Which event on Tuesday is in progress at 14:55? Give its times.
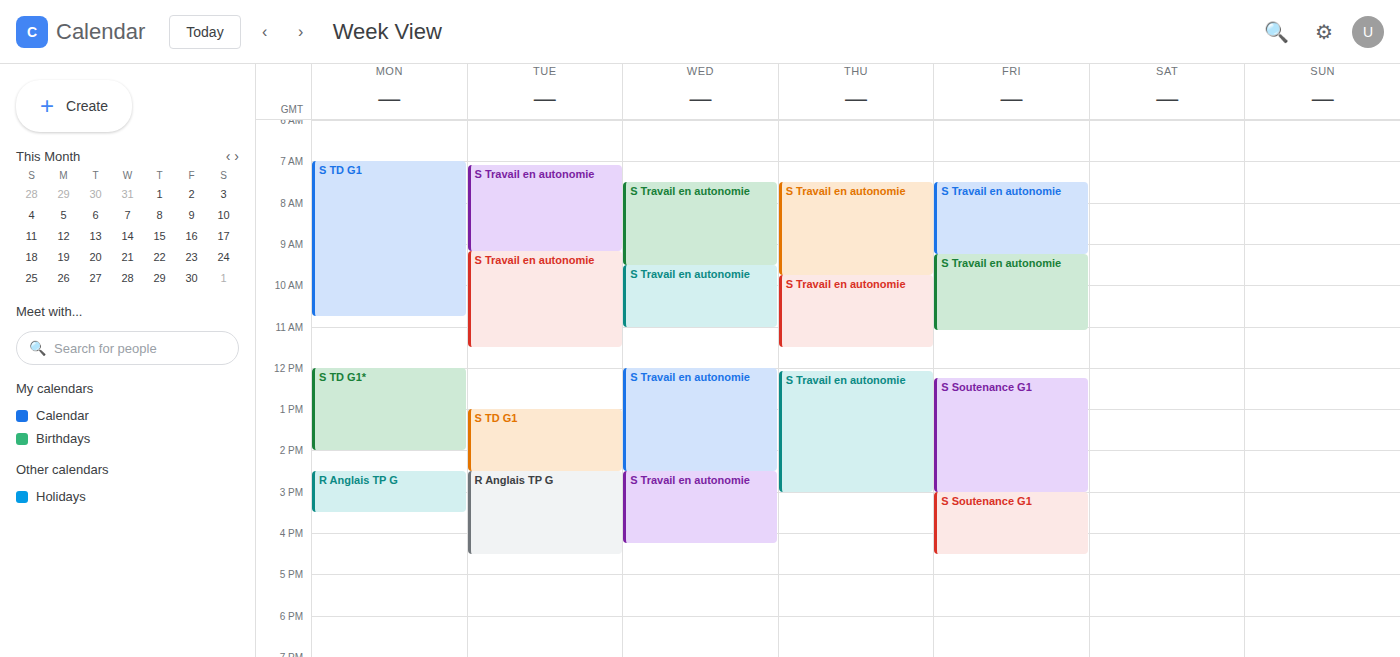
"R Anglais TP G", 14:30 to 16:30